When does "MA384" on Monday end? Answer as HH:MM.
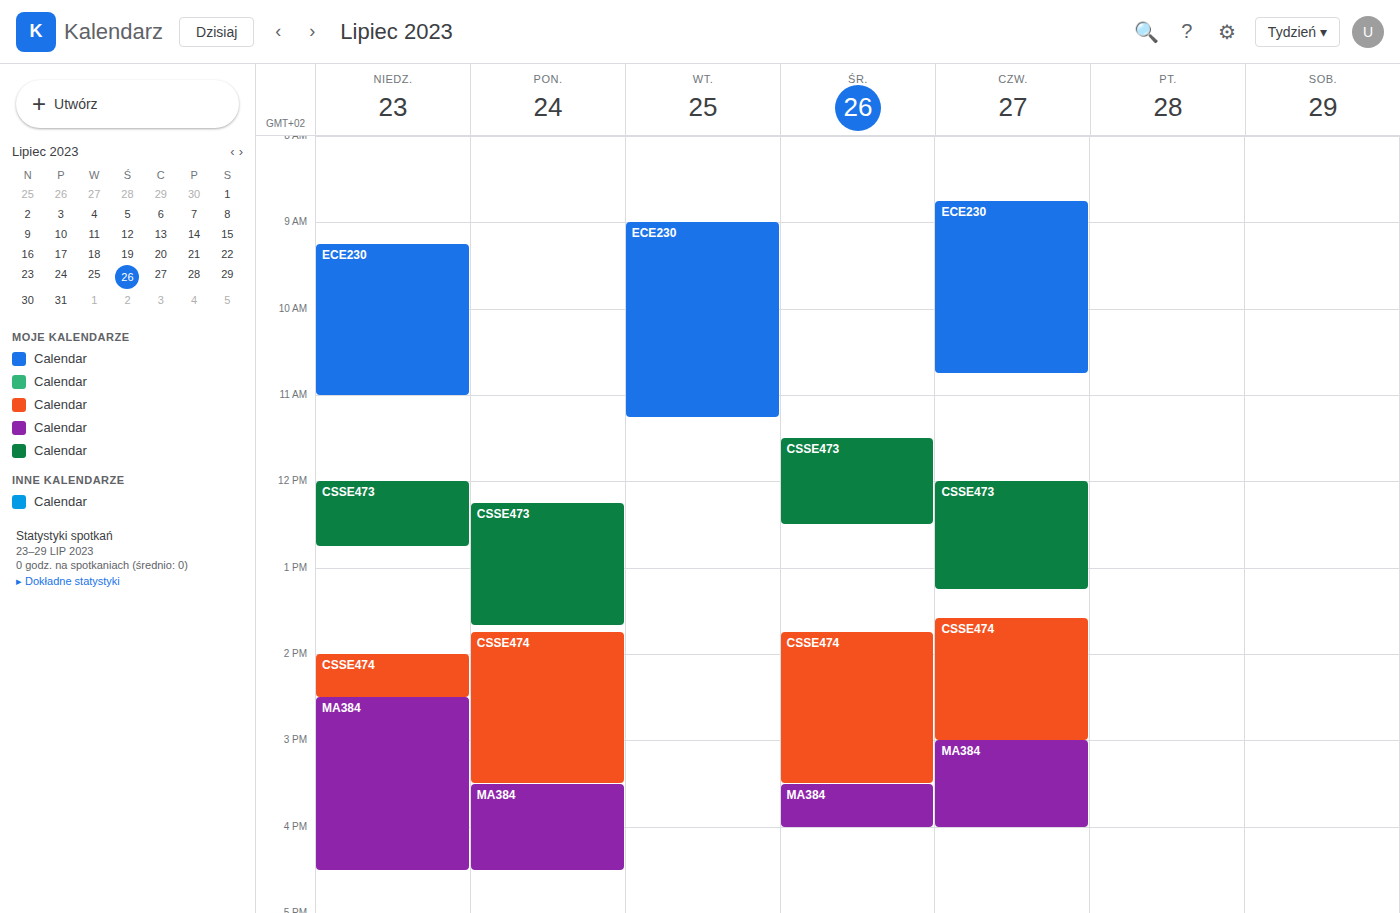
16:30